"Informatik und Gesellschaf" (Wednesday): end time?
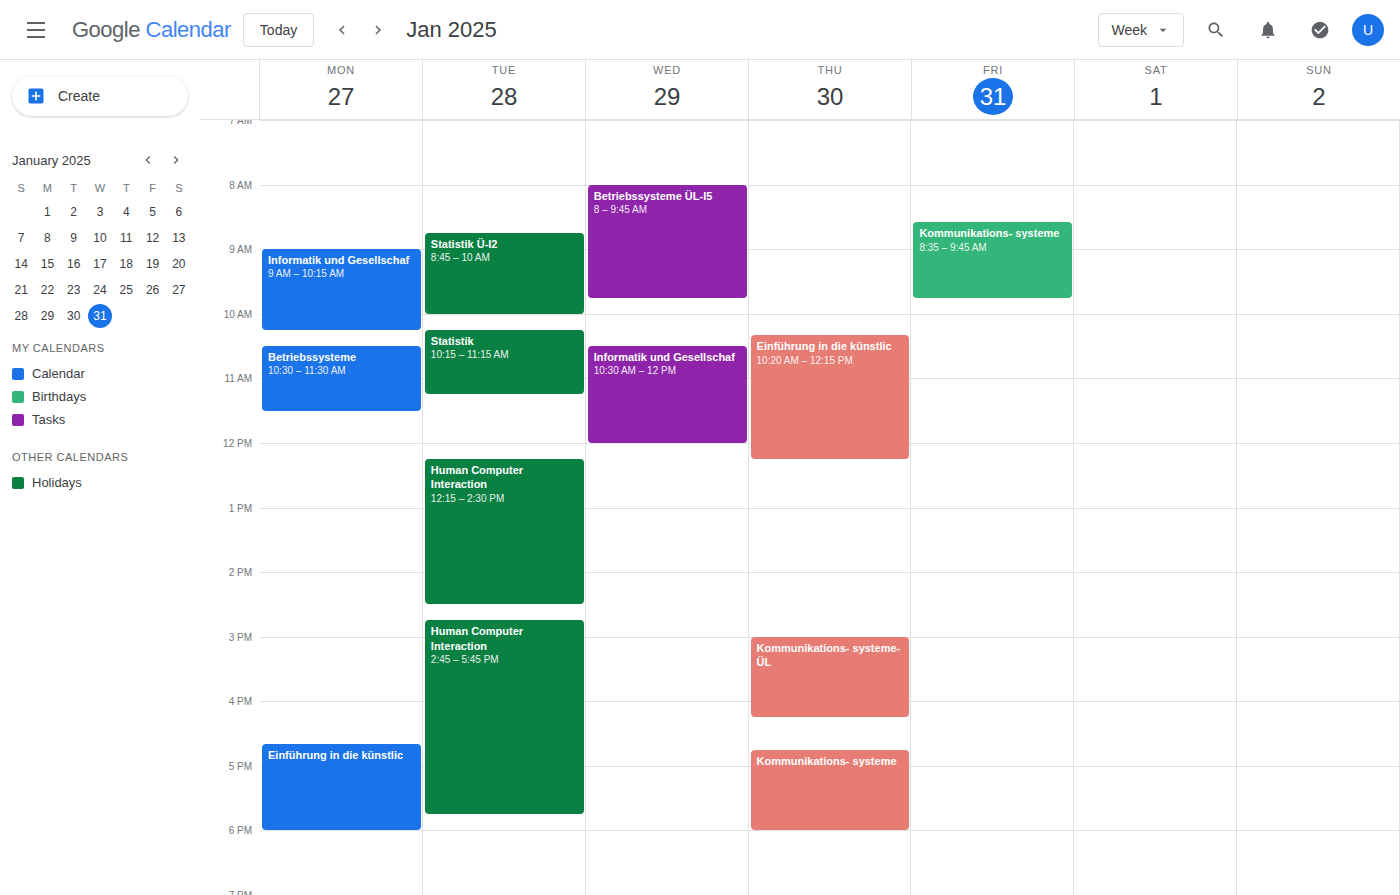
12:00 PM